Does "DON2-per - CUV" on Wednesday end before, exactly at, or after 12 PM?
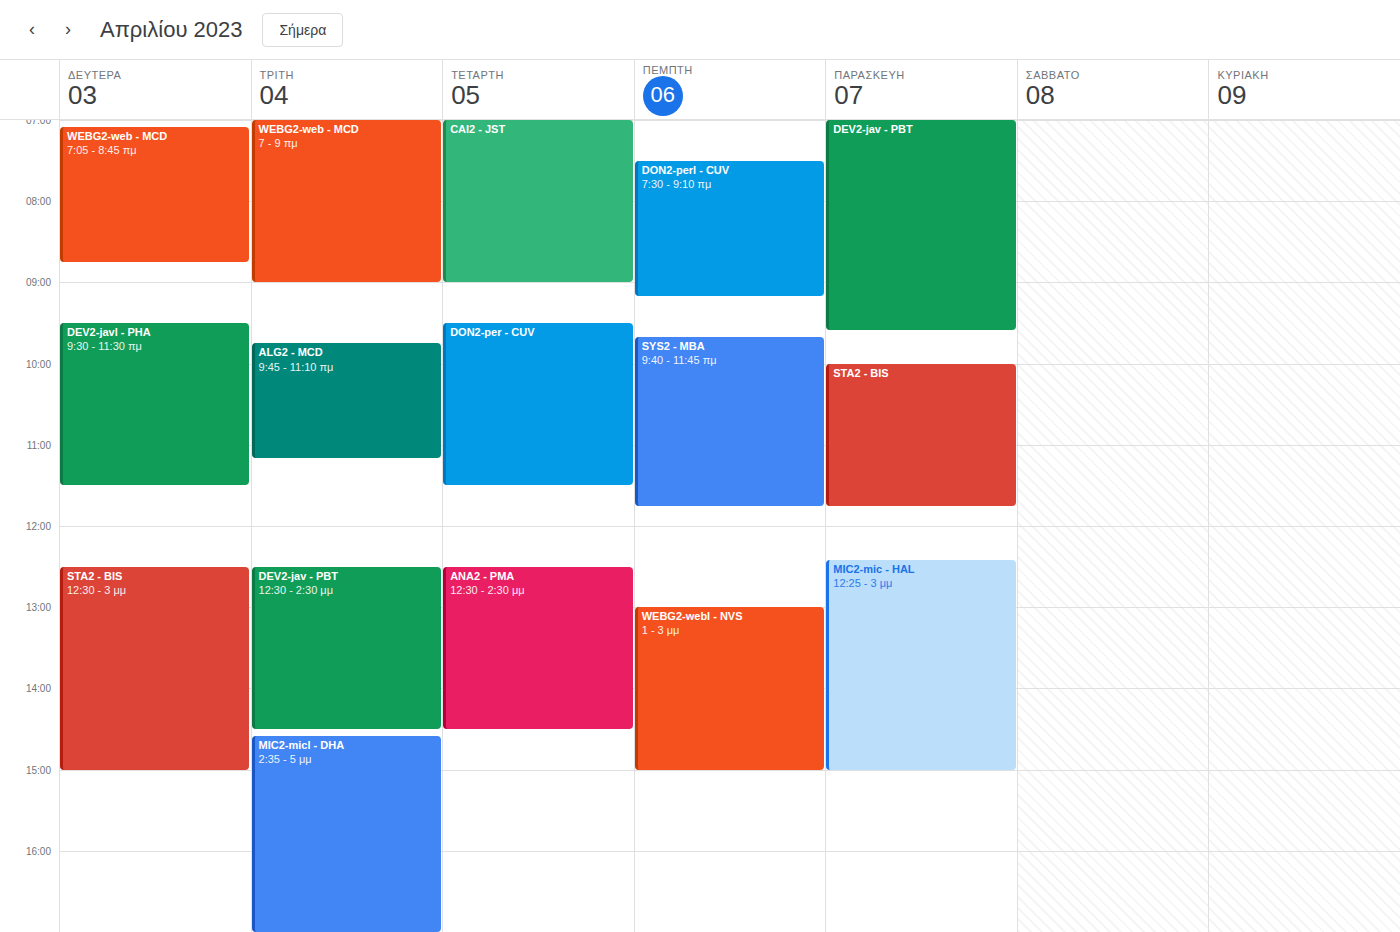
11:30 AM -- before 12 PM, 30 minutes above the 12 PM line.